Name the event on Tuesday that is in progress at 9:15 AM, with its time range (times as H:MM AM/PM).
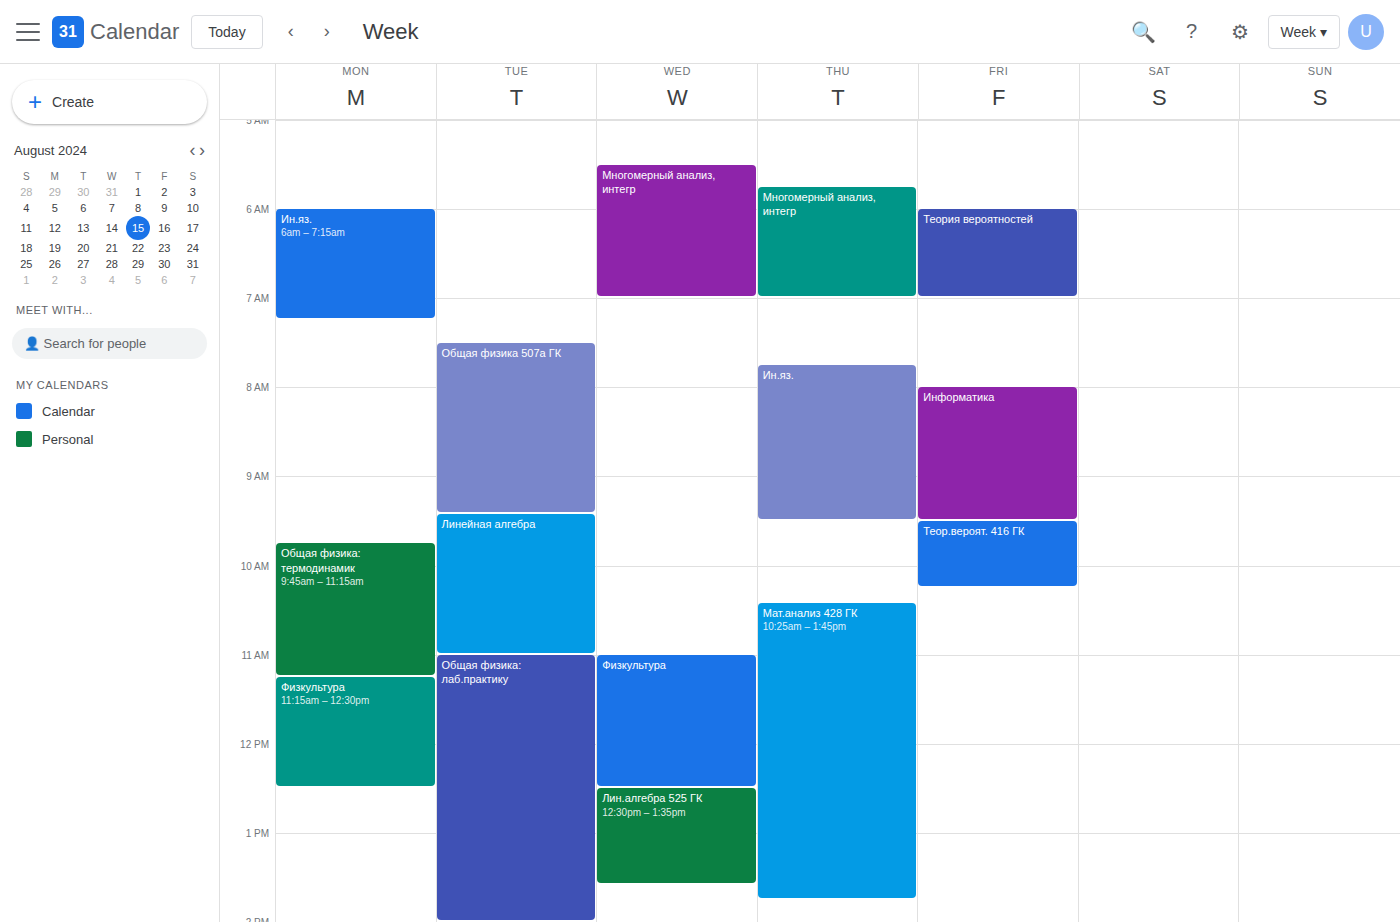
"Общая физика 507а ГК", 7:30 AM to 9:25 AM